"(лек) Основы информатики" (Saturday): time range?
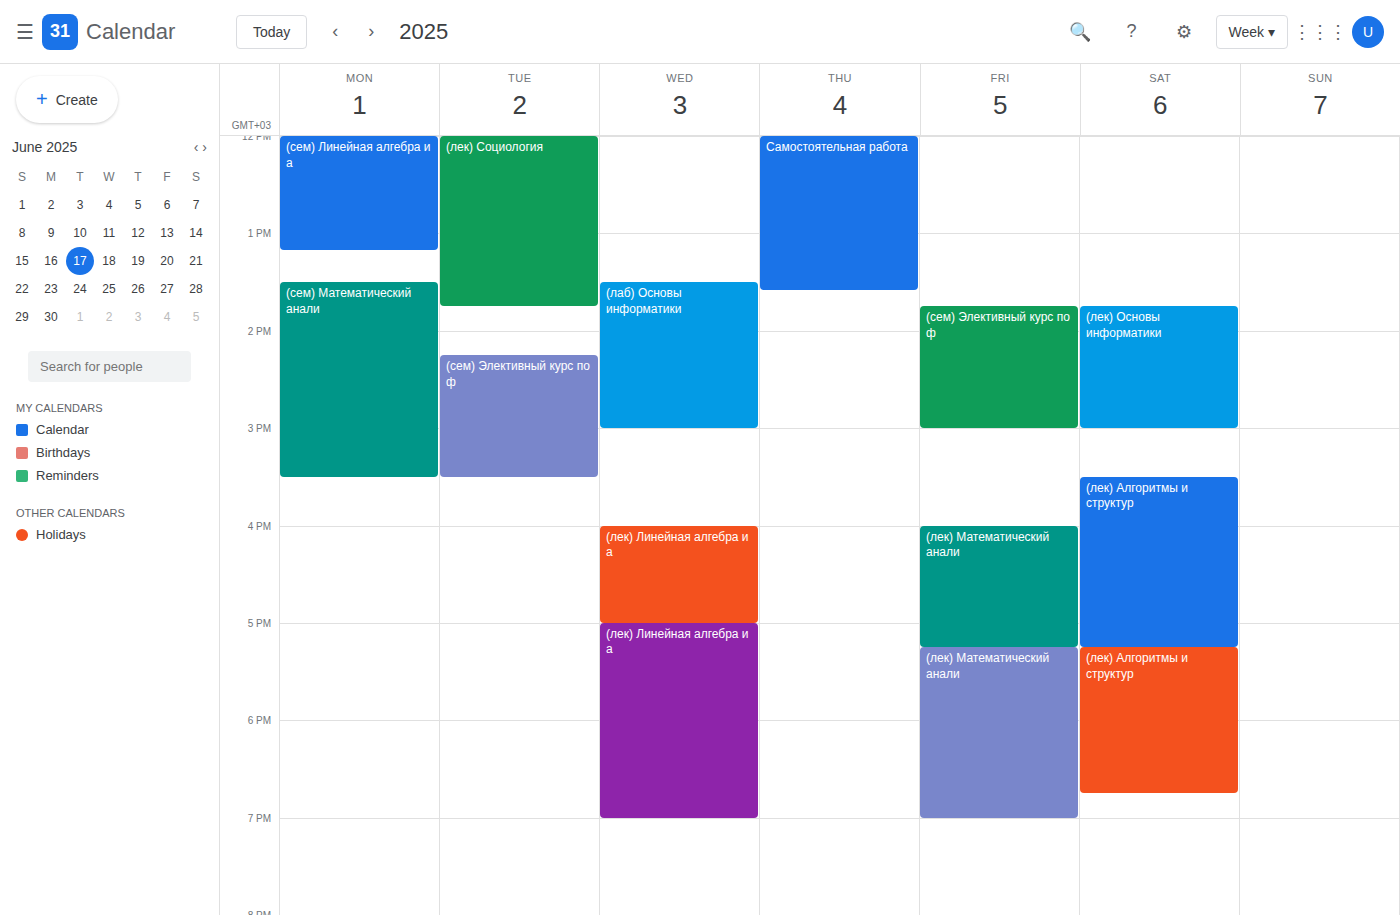
1:45 PM to 3:00 PM